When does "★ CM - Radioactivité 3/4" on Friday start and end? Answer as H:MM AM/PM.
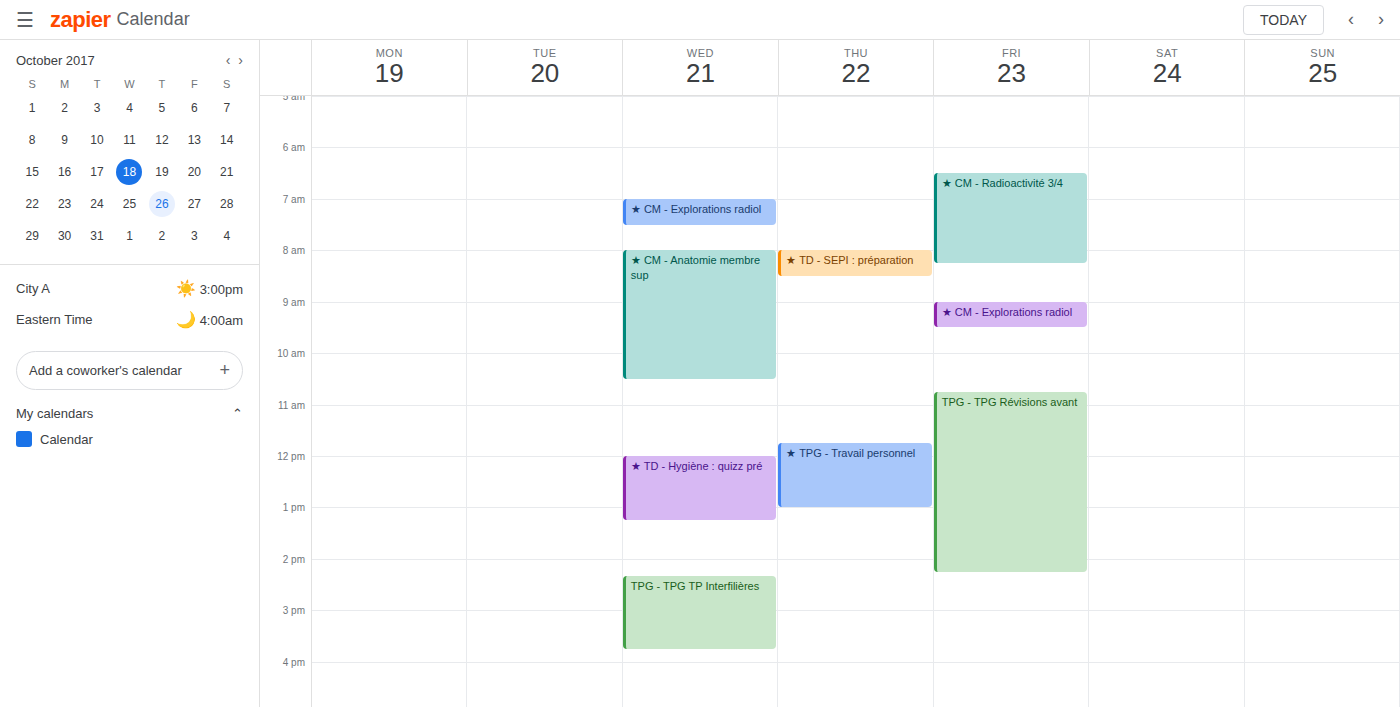
6:30 AM to 8:15 AM